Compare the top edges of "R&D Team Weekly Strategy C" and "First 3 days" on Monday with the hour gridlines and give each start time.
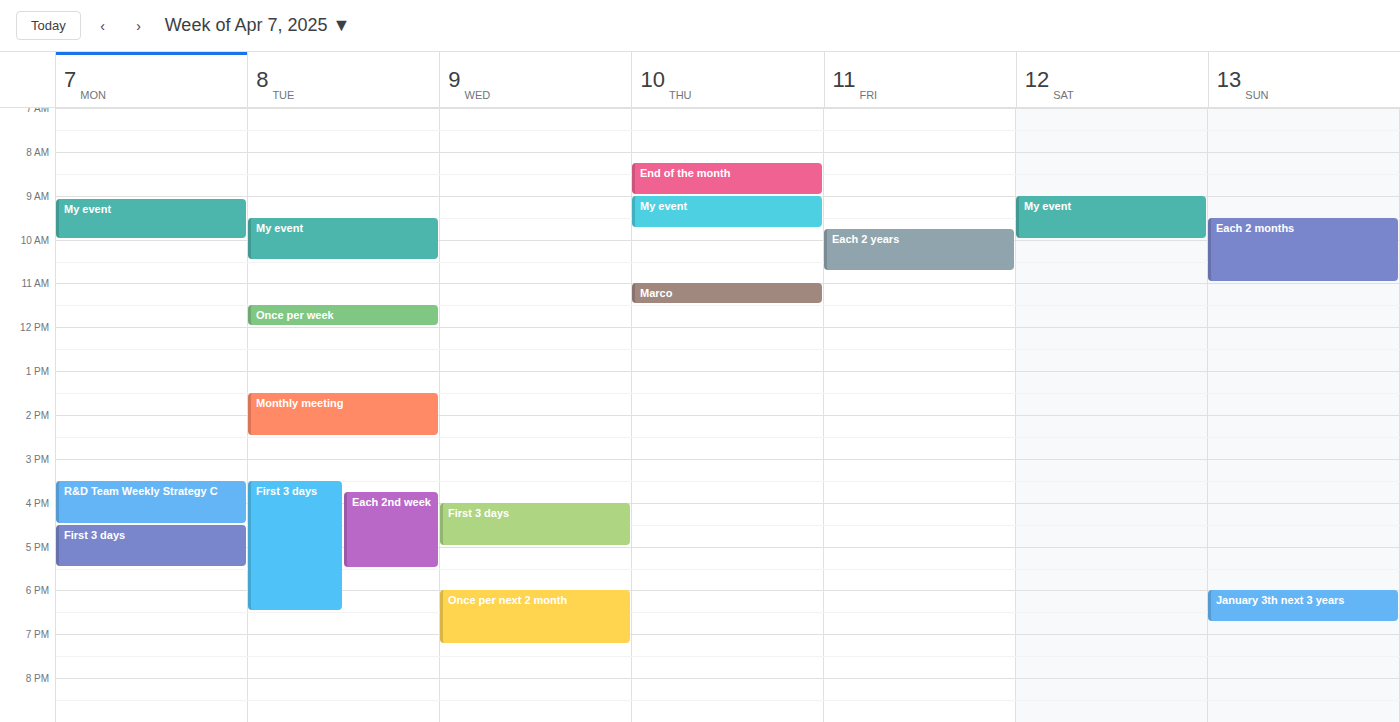
"R&D Team Weekly Strategy C": 3:30 PM, halfway between the 3 PM and 4 PM lines. "First 3 days": 4:30 PM, halfway between the 4 PM and 5 PM lines.